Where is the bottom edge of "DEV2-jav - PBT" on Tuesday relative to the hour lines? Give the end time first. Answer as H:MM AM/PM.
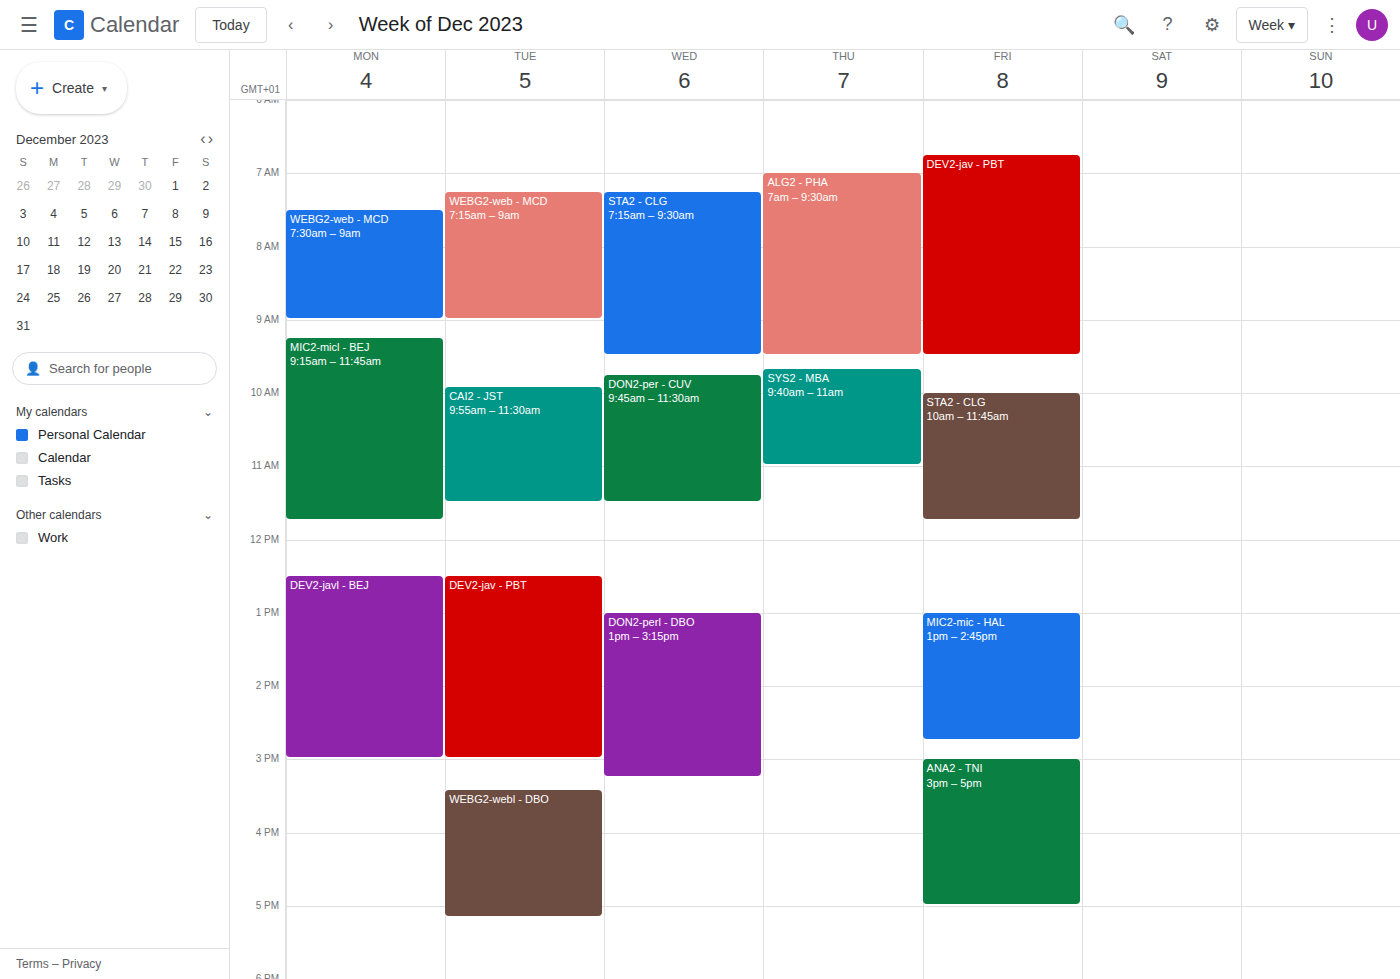
3:00 PM -- exactly on the 3 PM line.